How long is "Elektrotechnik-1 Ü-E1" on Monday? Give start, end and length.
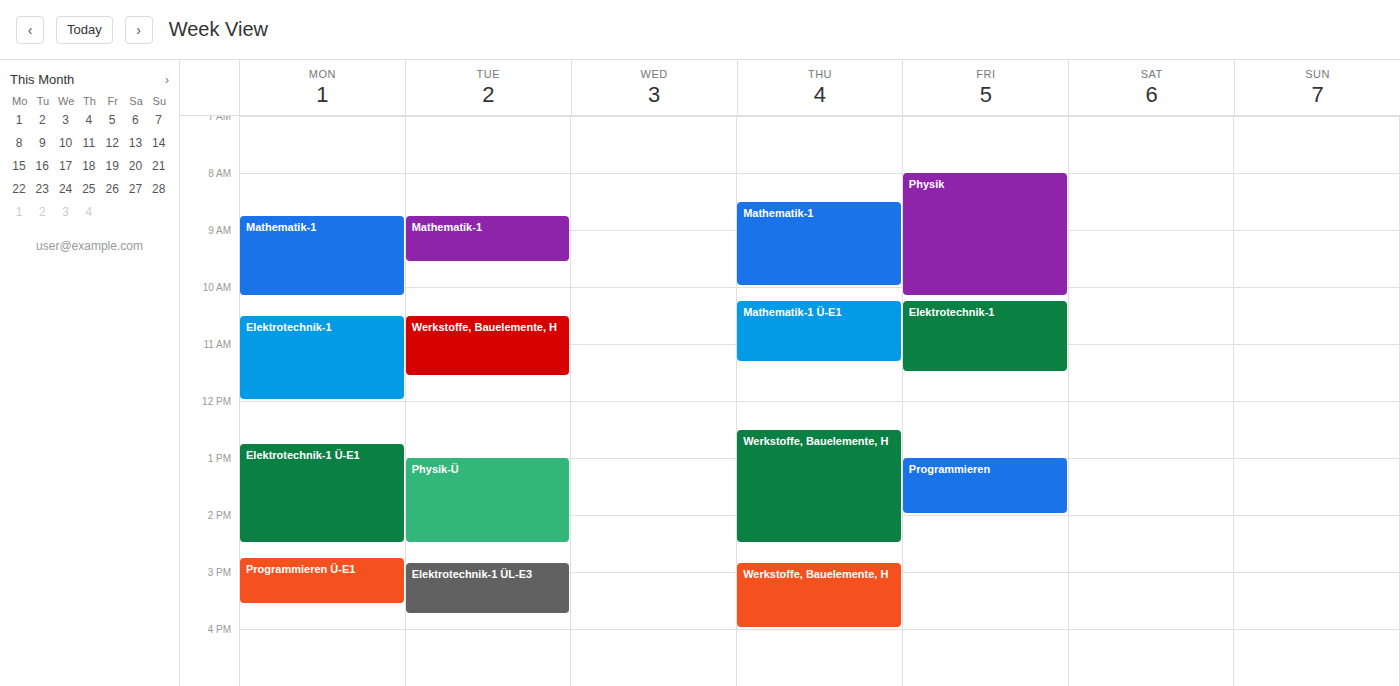
12:45 PM to 2:30 PM, 1 hour 45 minutes